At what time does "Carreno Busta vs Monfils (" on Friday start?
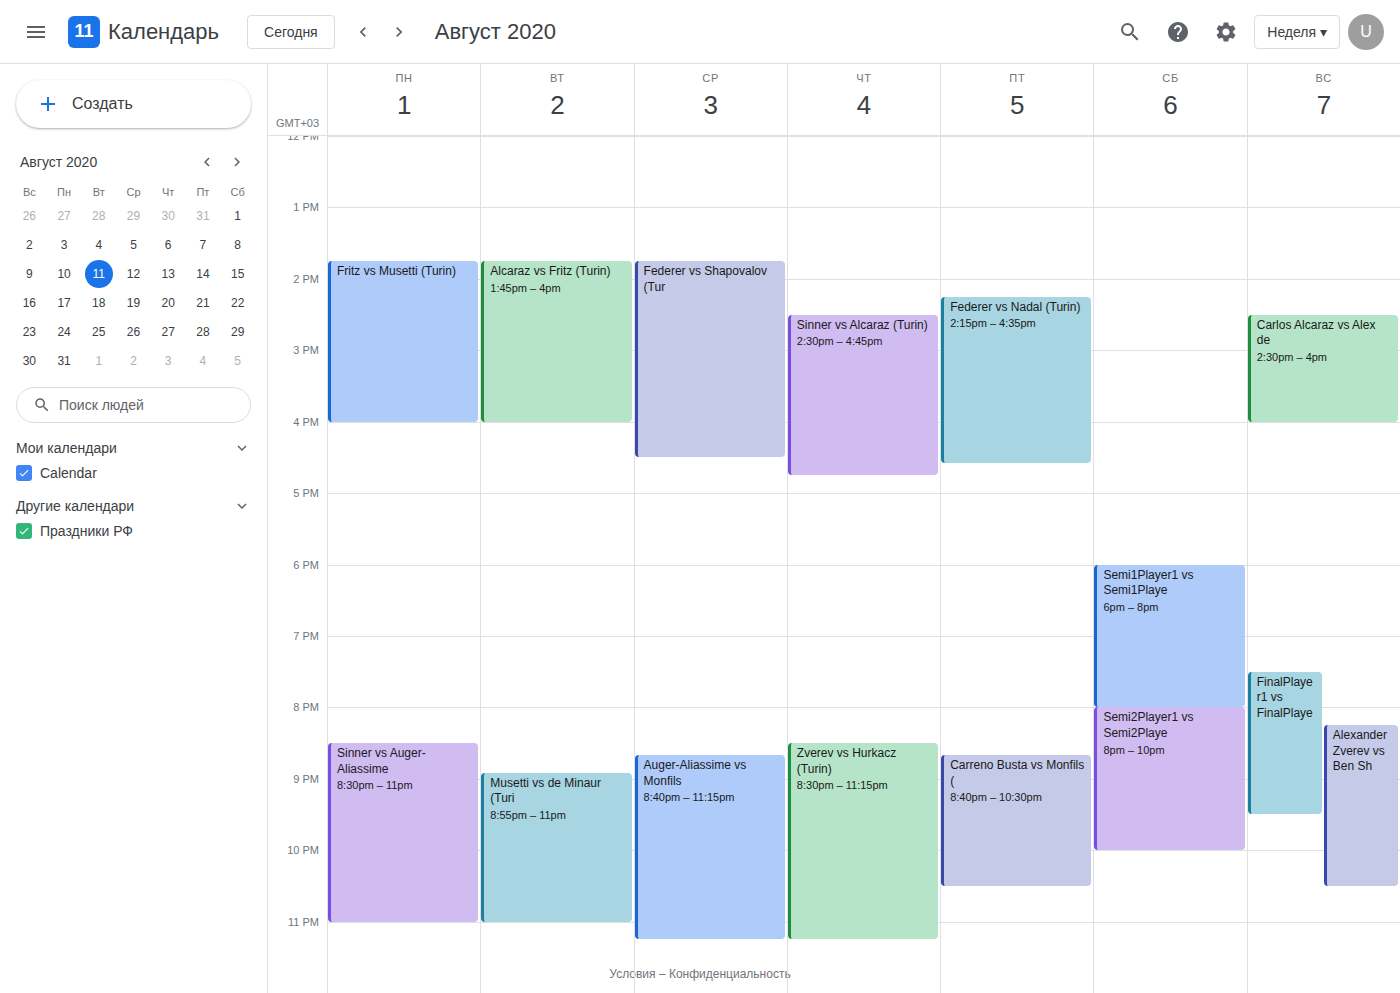
8:40 PM